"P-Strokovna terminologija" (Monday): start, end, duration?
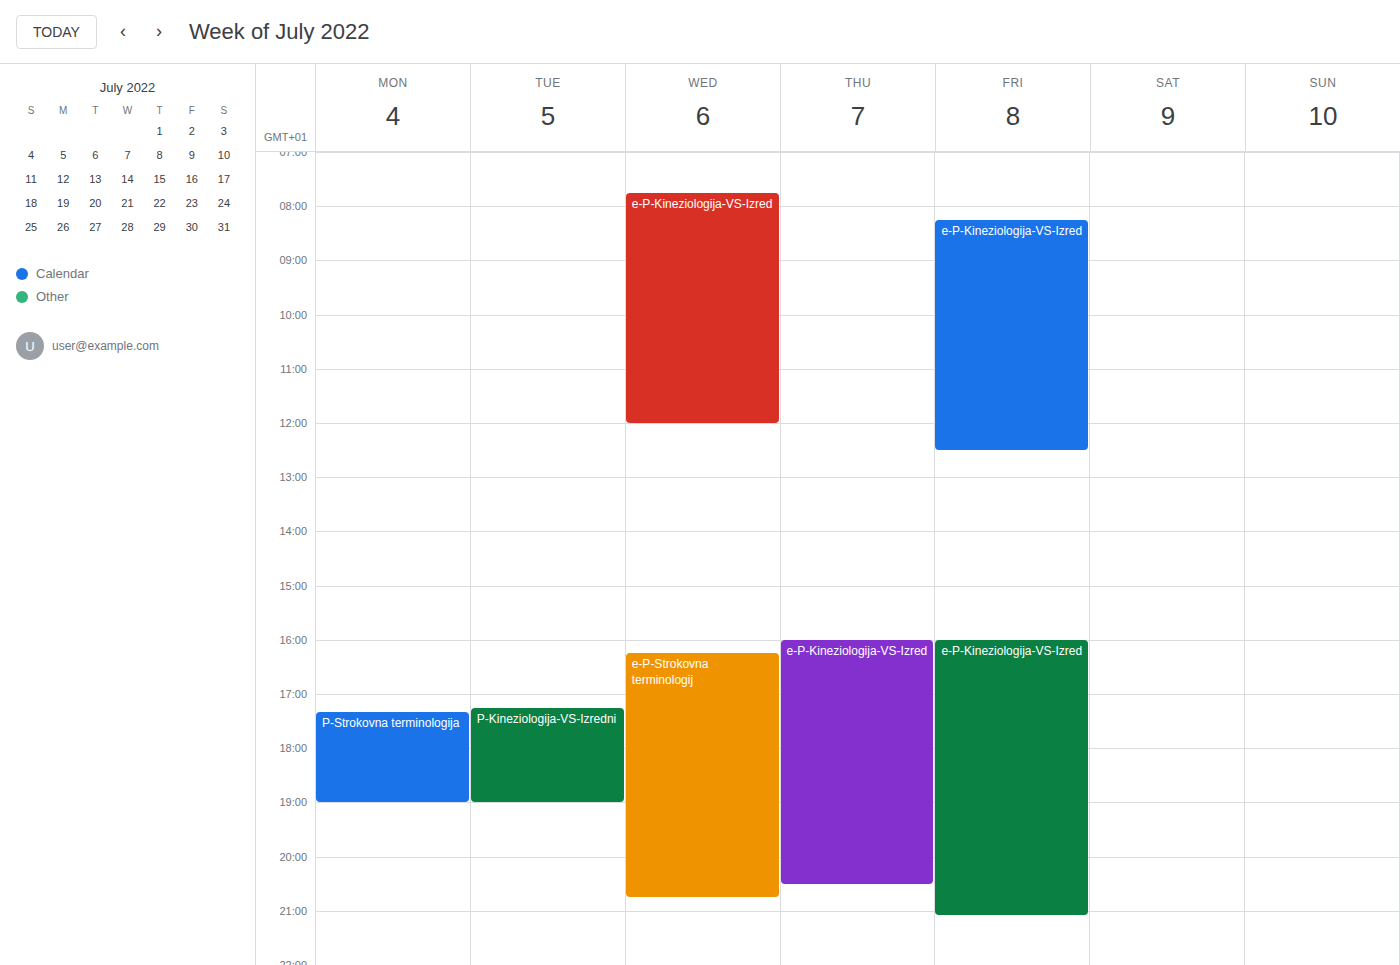
5:20 PM to 7:00 PM, 1 hour 40 minutes